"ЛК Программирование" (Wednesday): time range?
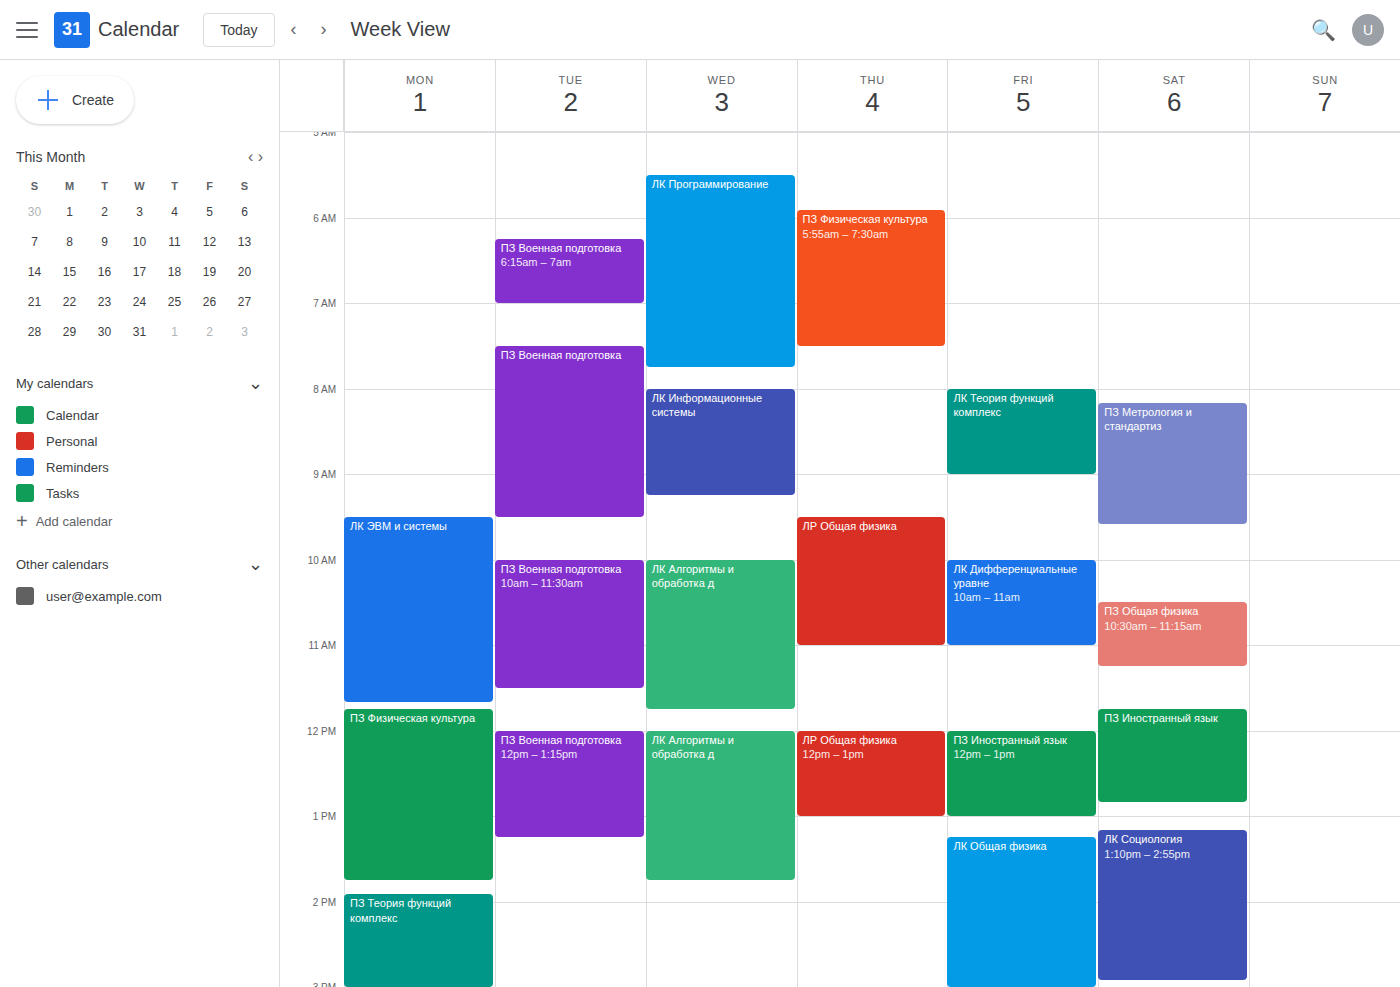
5:30 AM to 7:45 AM